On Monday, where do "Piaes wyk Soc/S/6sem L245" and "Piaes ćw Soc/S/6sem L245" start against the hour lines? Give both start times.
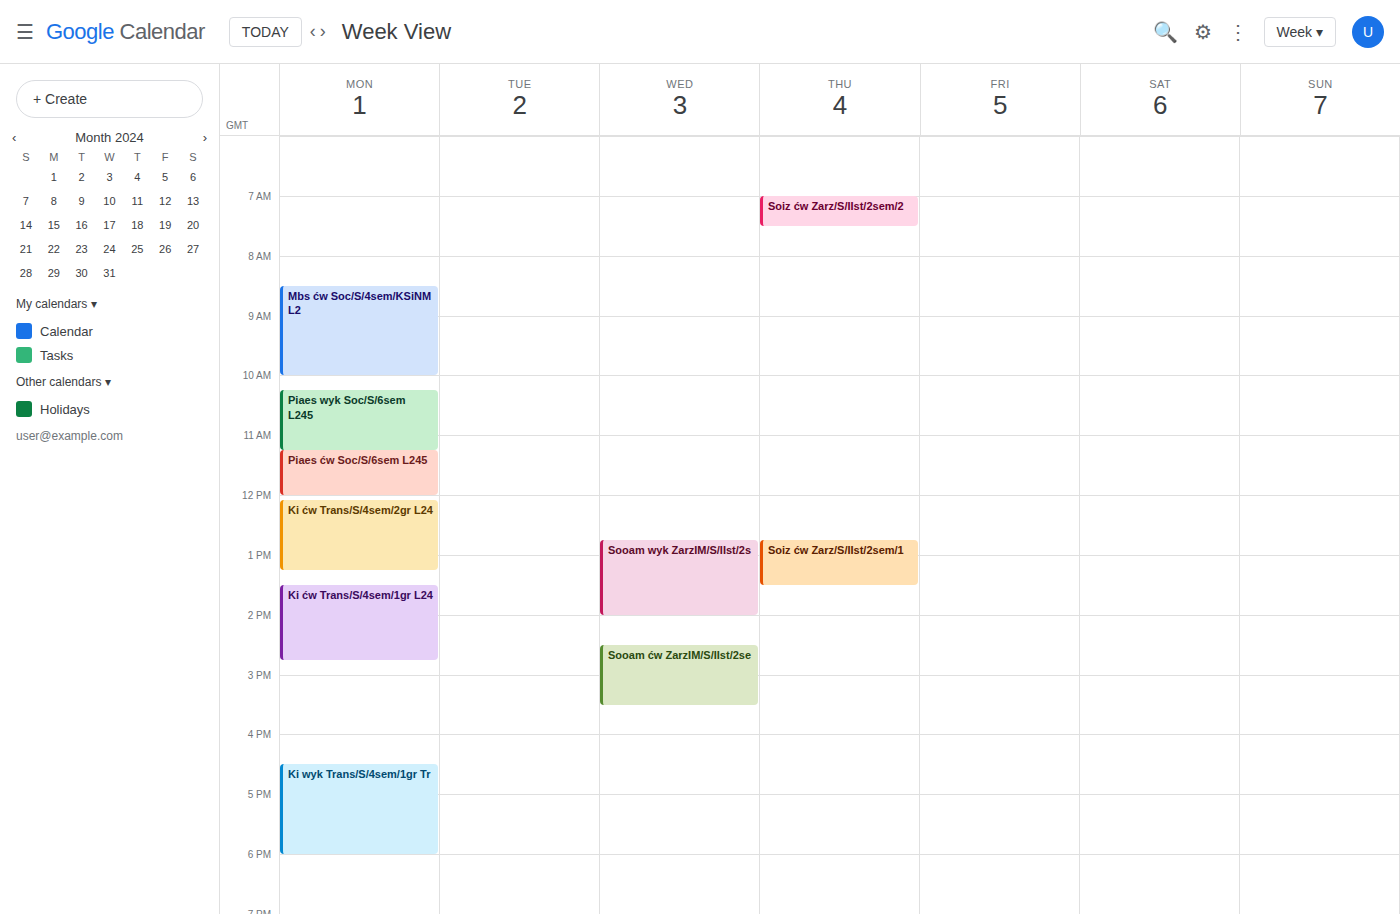
"Piaes wyk Soc/S/6sem L245": 10:15 AM, neither: a quarter of the way from the 10 AM line to the 11 AM line. "Piaes ćw Soc/S/6sem L245": 11:15 AM, neither: a quarter of the way from the 11 AM line to the 12 PM line.